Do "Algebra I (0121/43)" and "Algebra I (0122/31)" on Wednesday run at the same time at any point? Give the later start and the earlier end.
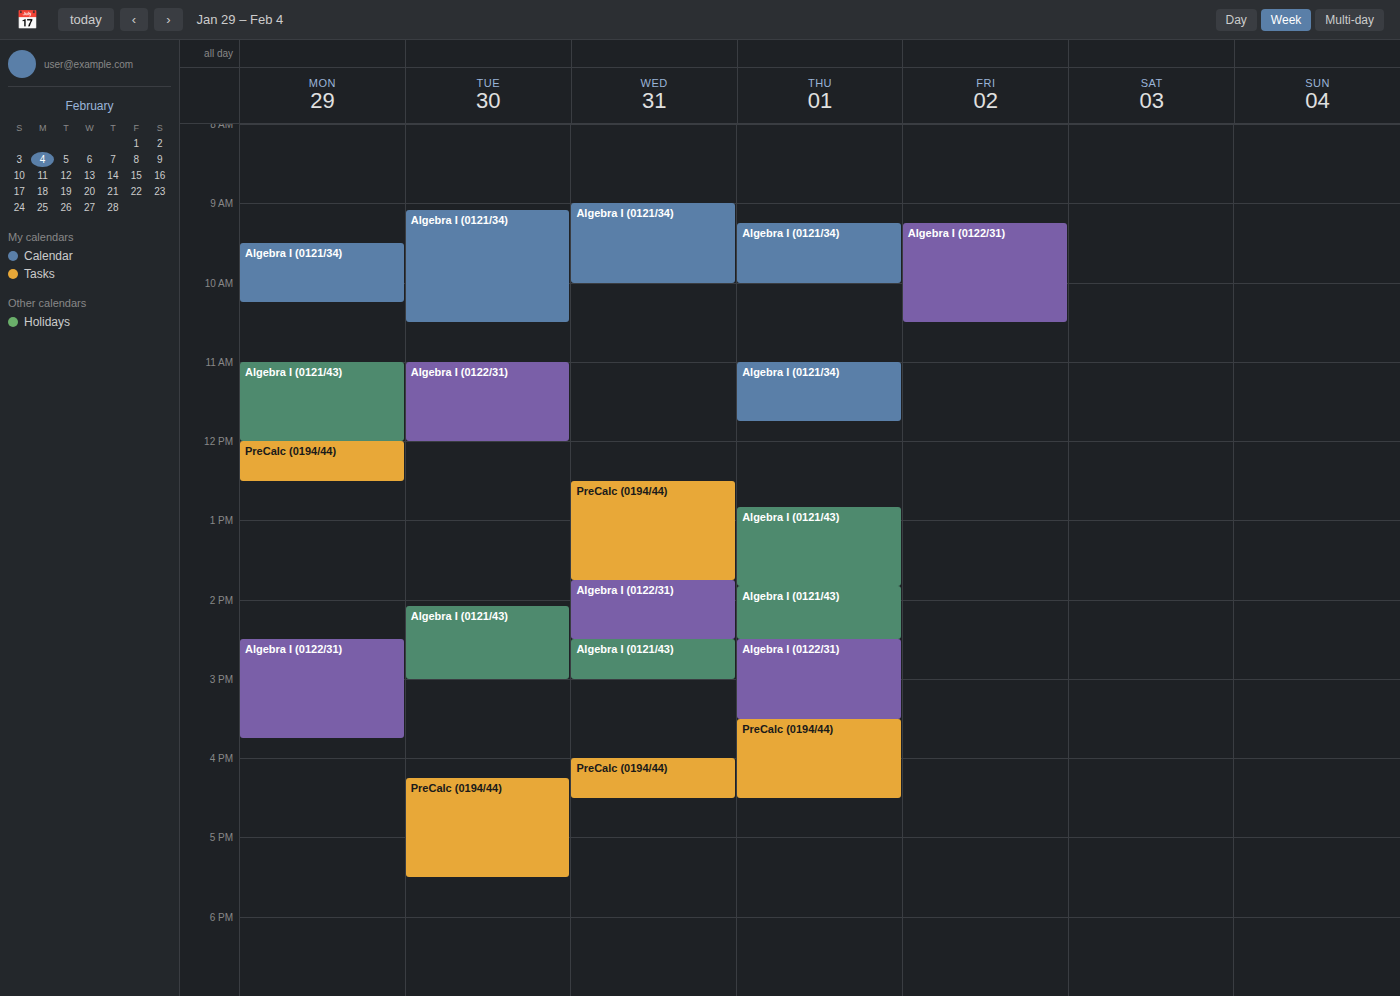
"Algebra I (0122/31)" ends at 14:30, exactly when "Algebra I (0121/43)" starts -- they touch but do not overlap.